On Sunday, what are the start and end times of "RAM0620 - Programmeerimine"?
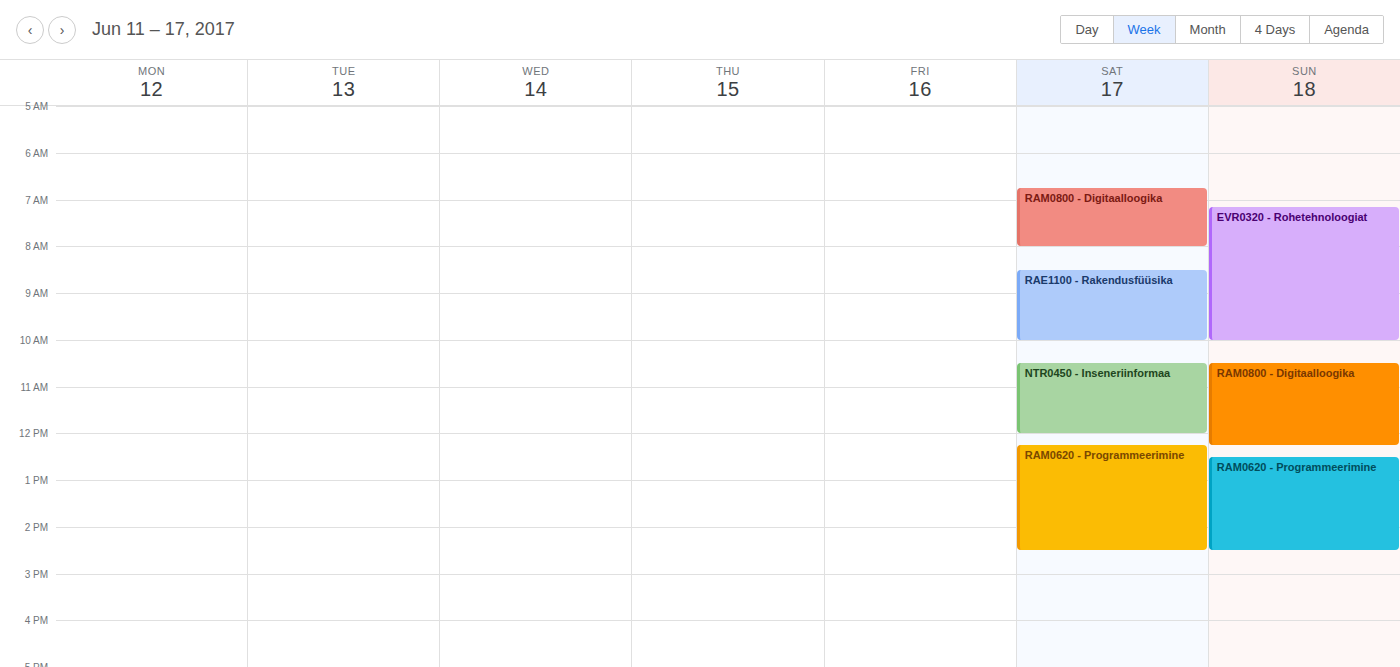
12:30 PM to 2:30 PM